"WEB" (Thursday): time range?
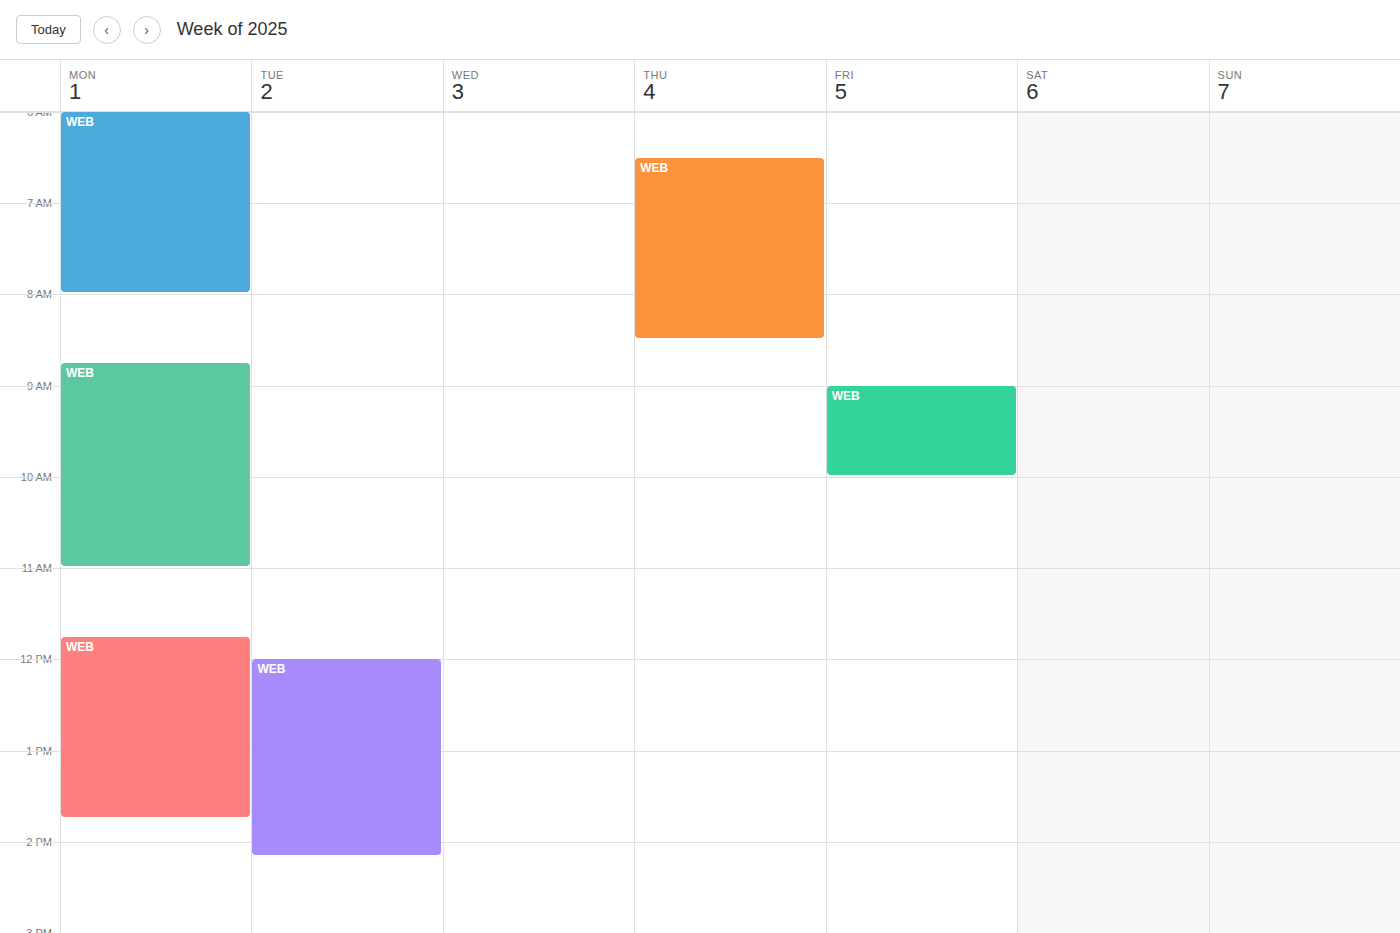
6:30 AM to 8:30 AM